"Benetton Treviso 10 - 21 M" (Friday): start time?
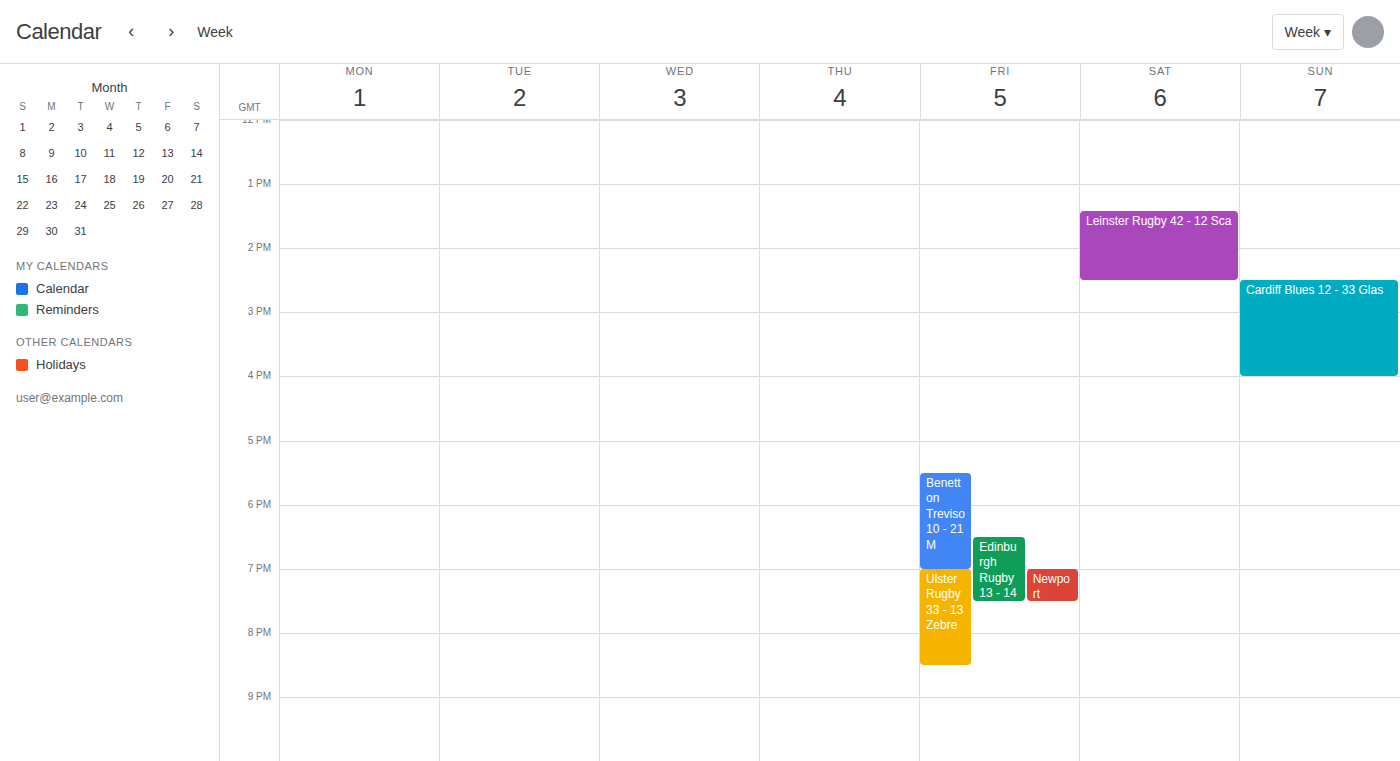
5:30 PM